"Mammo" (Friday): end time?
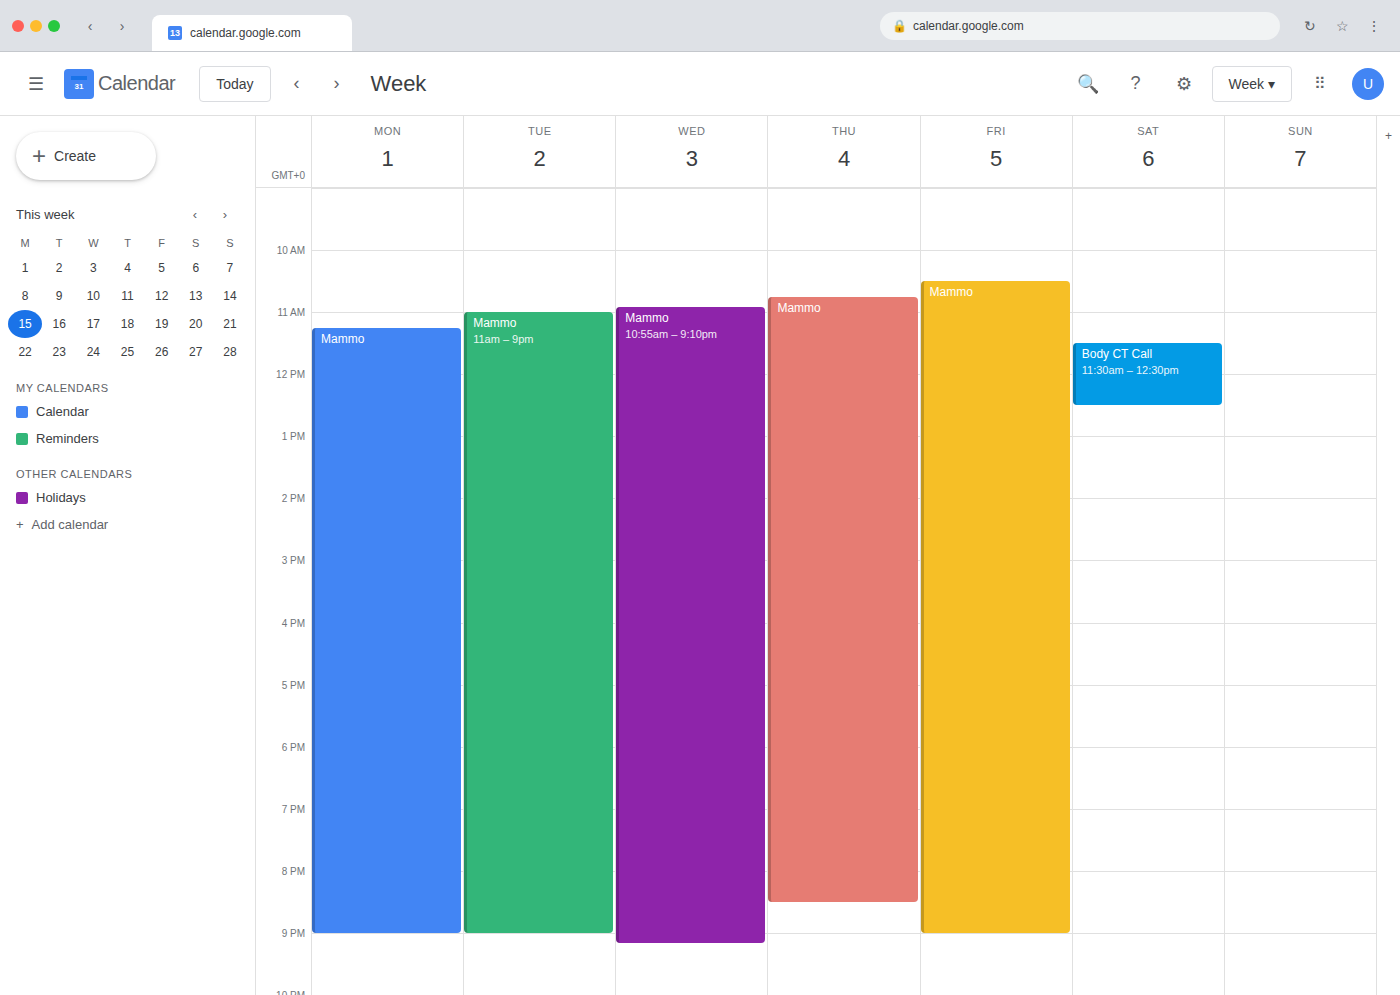
9:00 PM